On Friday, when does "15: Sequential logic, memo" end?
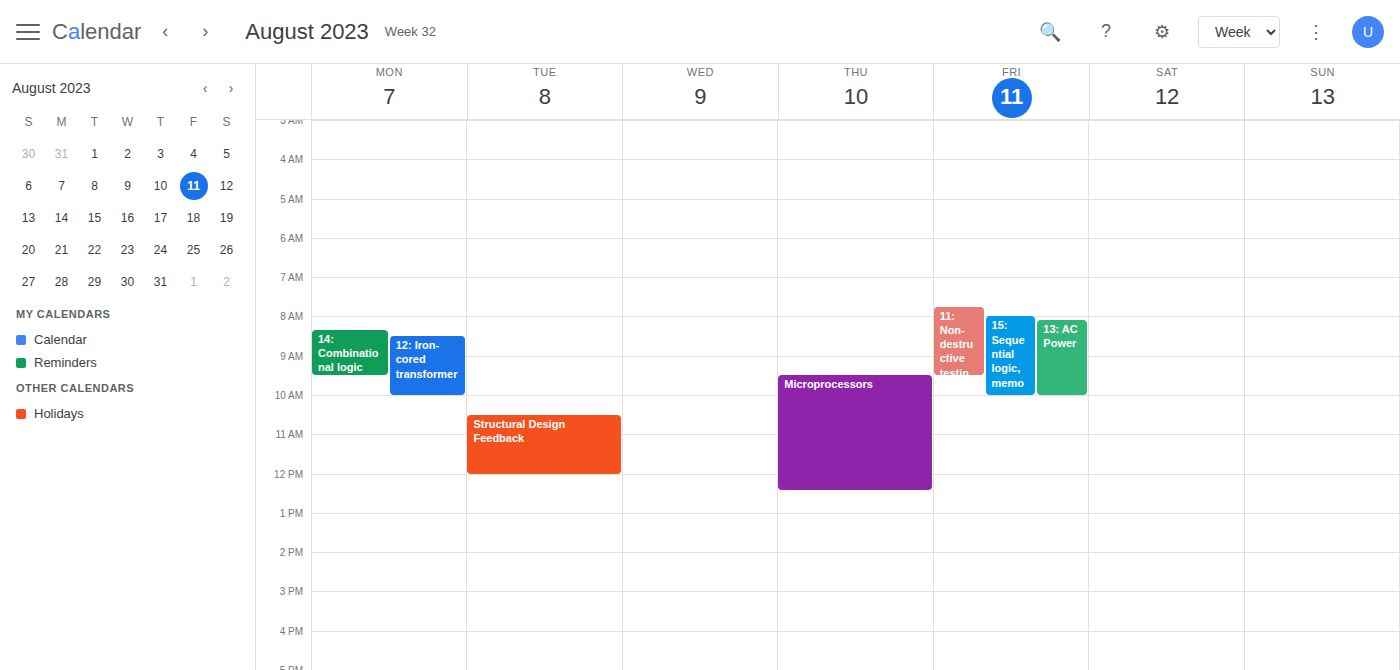
10:00 AM